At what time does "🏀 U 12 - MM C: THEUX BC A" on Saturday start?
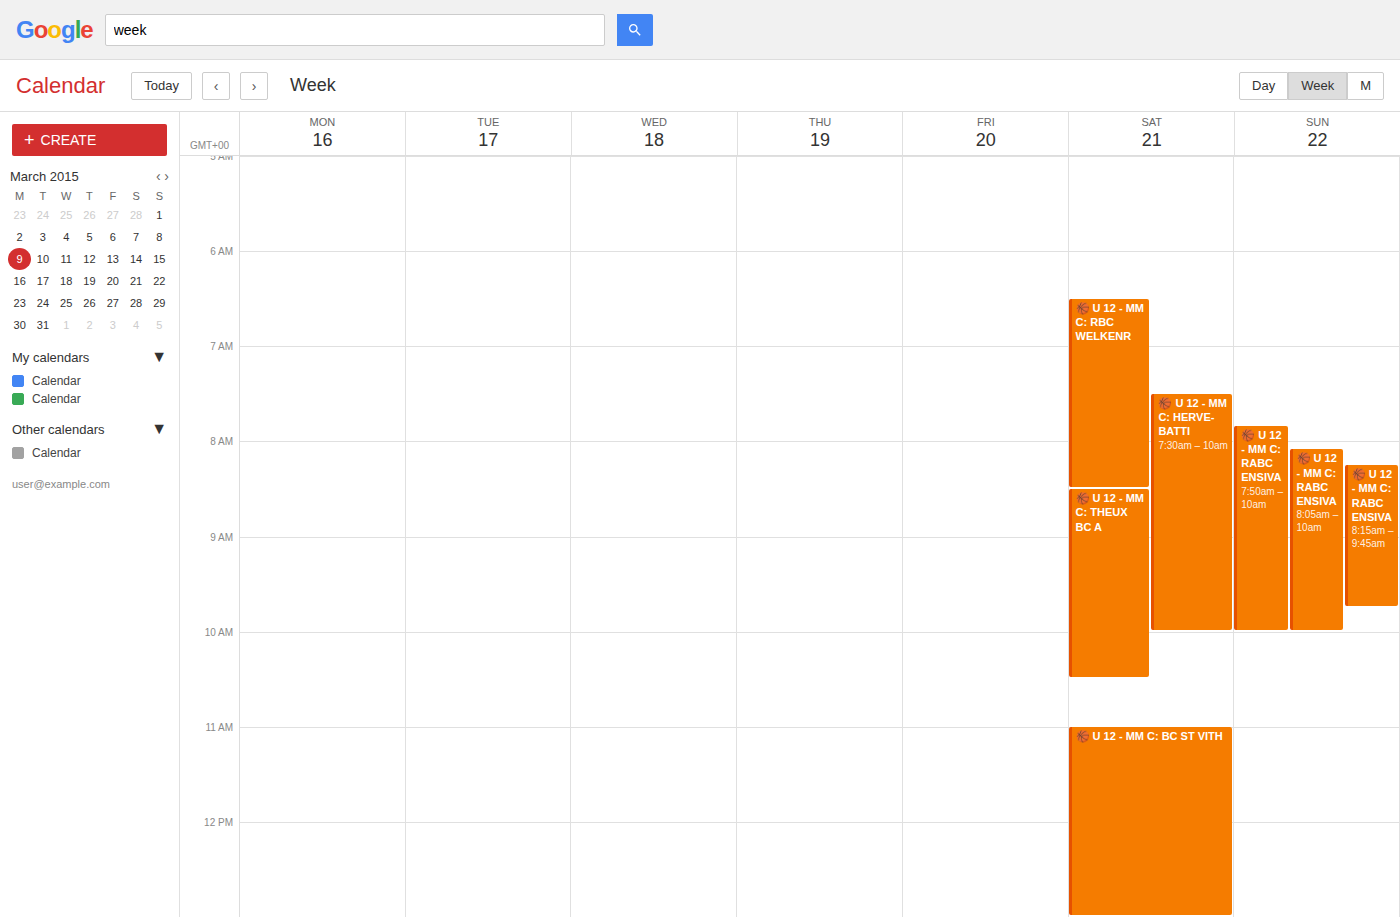
8:30 AM